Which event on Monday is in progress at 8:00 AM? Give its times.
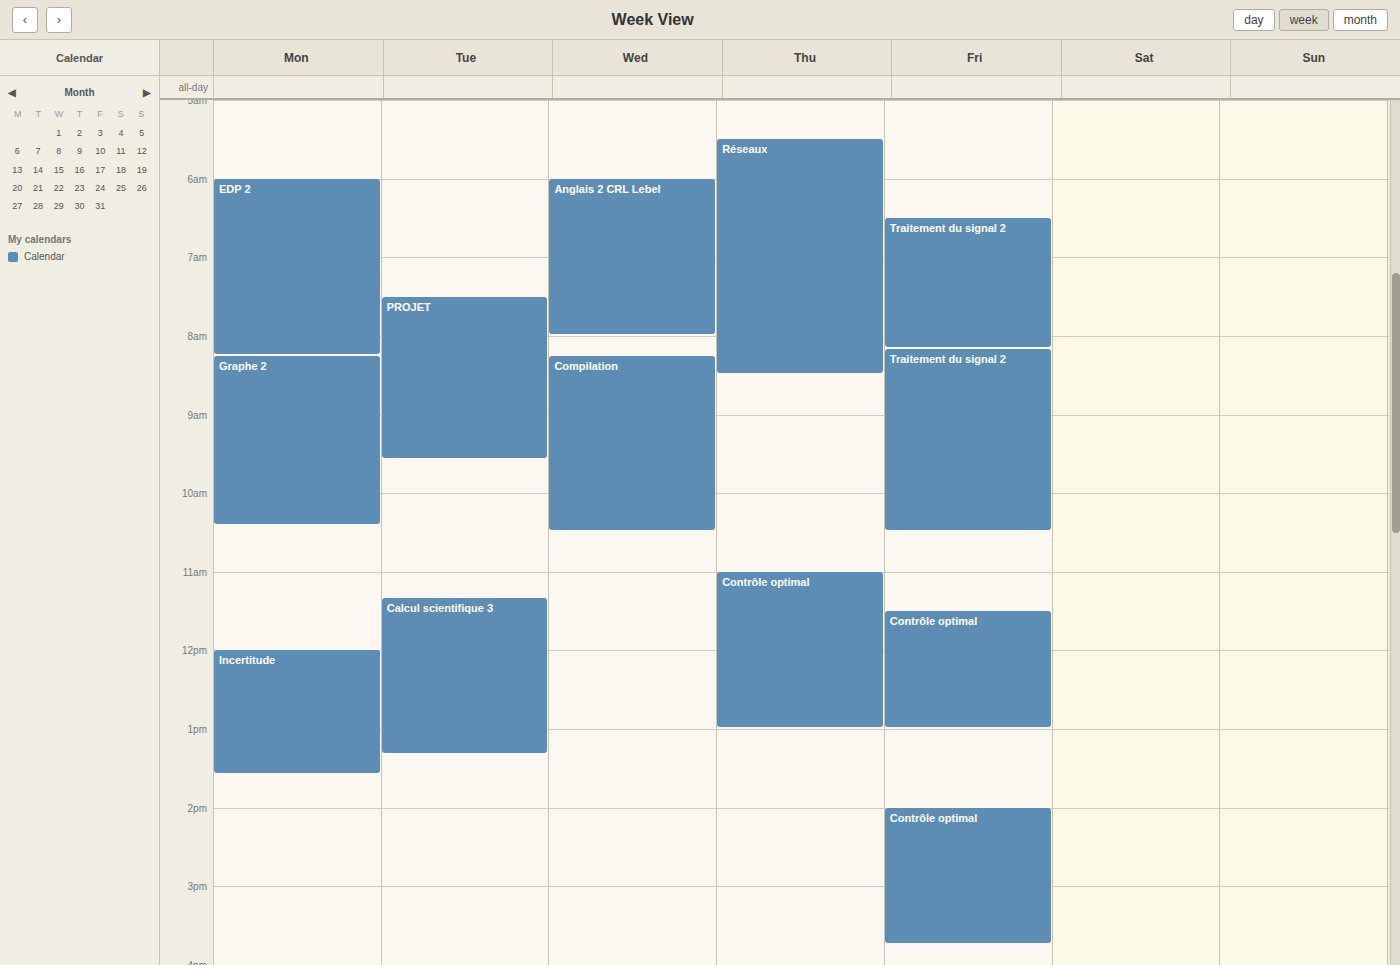
"EDP 2", 6:00 AM to 8:15 AM